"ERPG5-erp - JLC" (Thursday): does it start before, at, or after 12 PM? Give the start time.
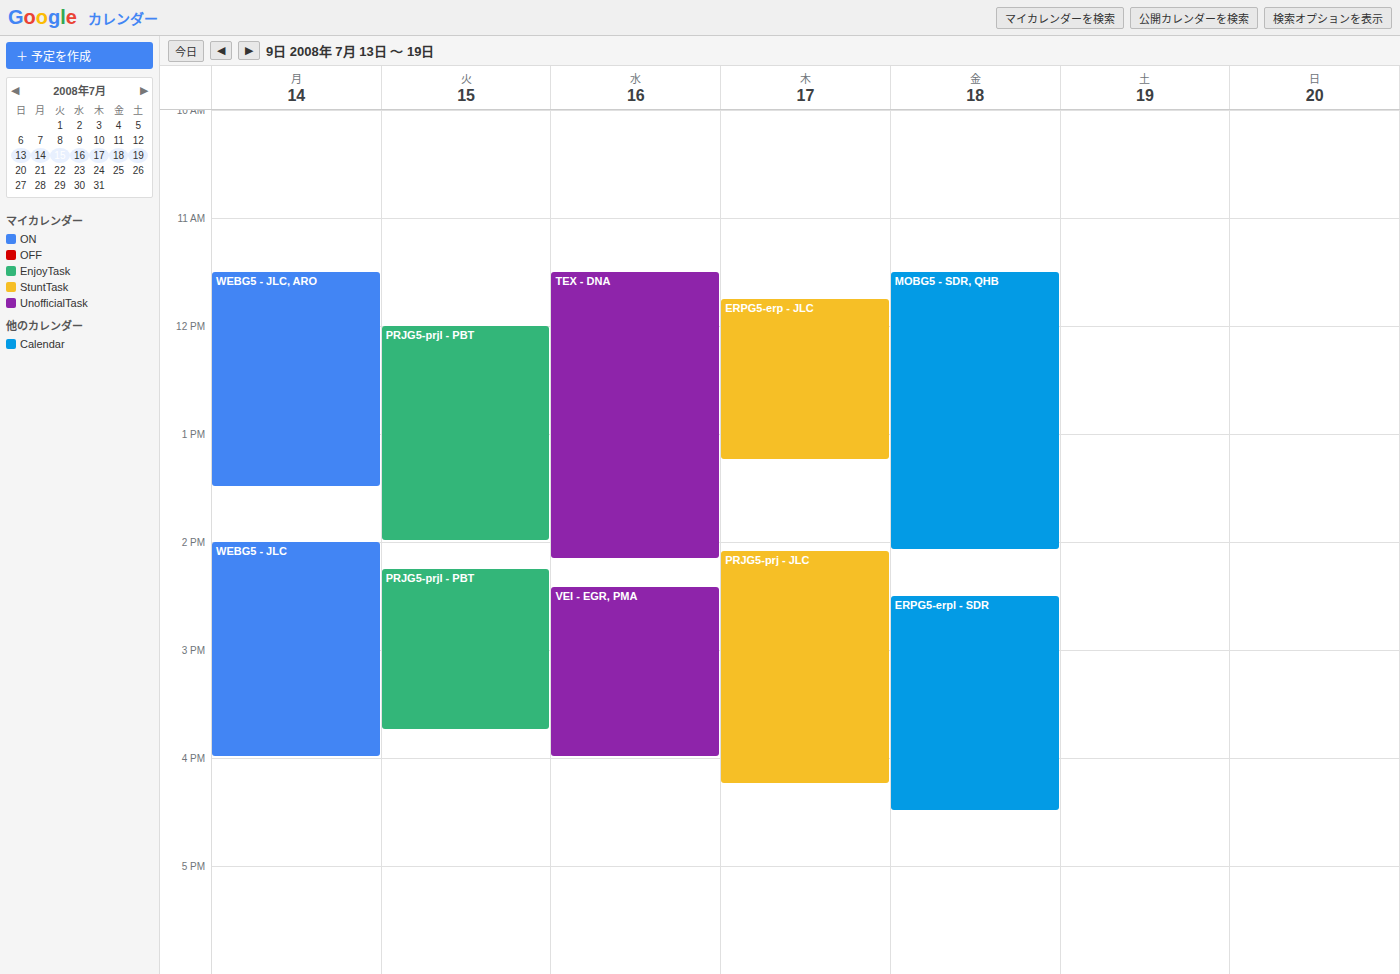
11:45 AM -- before 12 PM, 15 minutes above the 12 PM line.